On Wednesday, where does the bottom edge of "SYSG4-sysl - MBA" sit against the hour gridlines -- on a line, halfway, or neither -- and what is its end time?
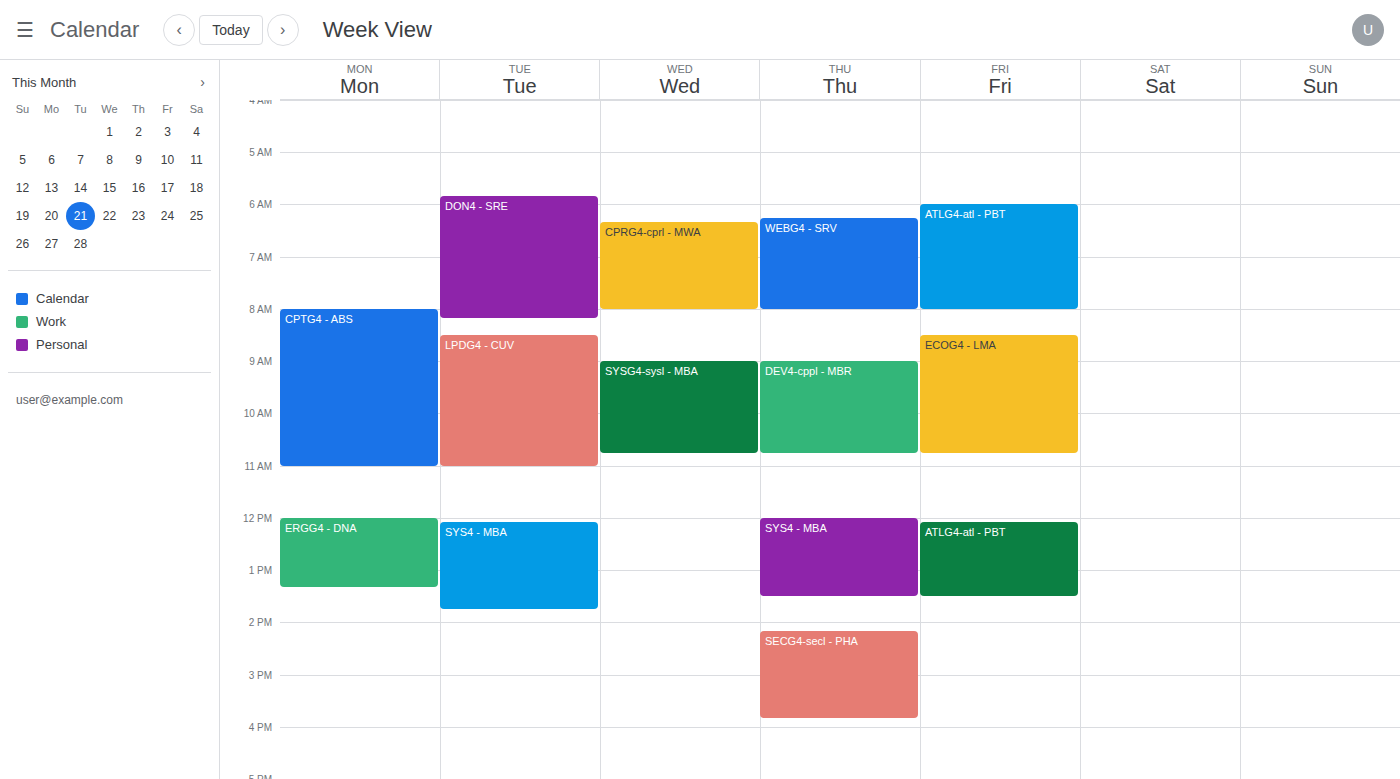
10:45 AM -- neither: three quarters of the way from the 10 AM line to the 11 AM line.